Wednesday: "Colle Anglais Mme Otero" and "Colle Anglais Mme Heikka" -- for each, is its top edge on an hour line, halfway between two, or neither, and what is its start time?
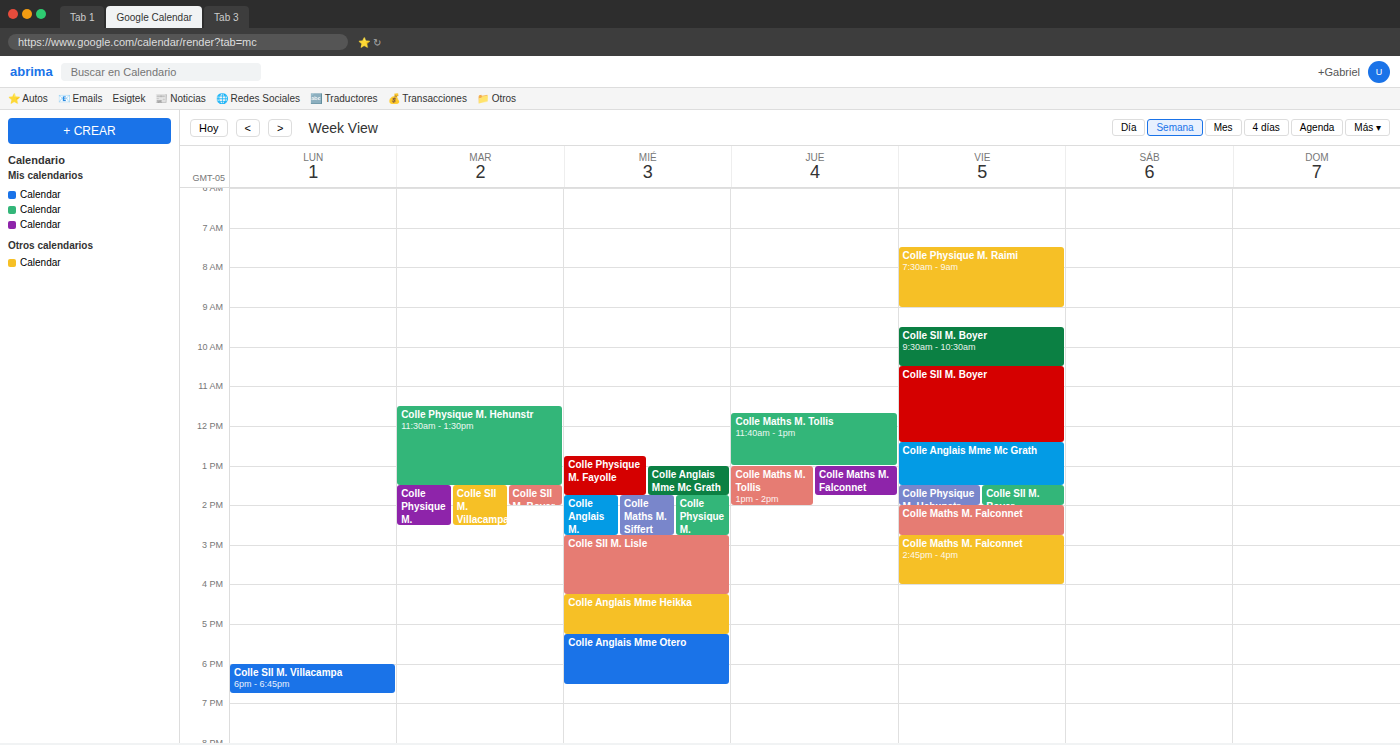
"Colle Anglais Mme Otero": 5:15 PM, neither: a quarter of the way from the 5 PM line to the 6 PM line. "Colle Anglais Mme Heikka": 4:15 PM, neither: a quarter of the way from the 4 PM line to the 5 PM line.